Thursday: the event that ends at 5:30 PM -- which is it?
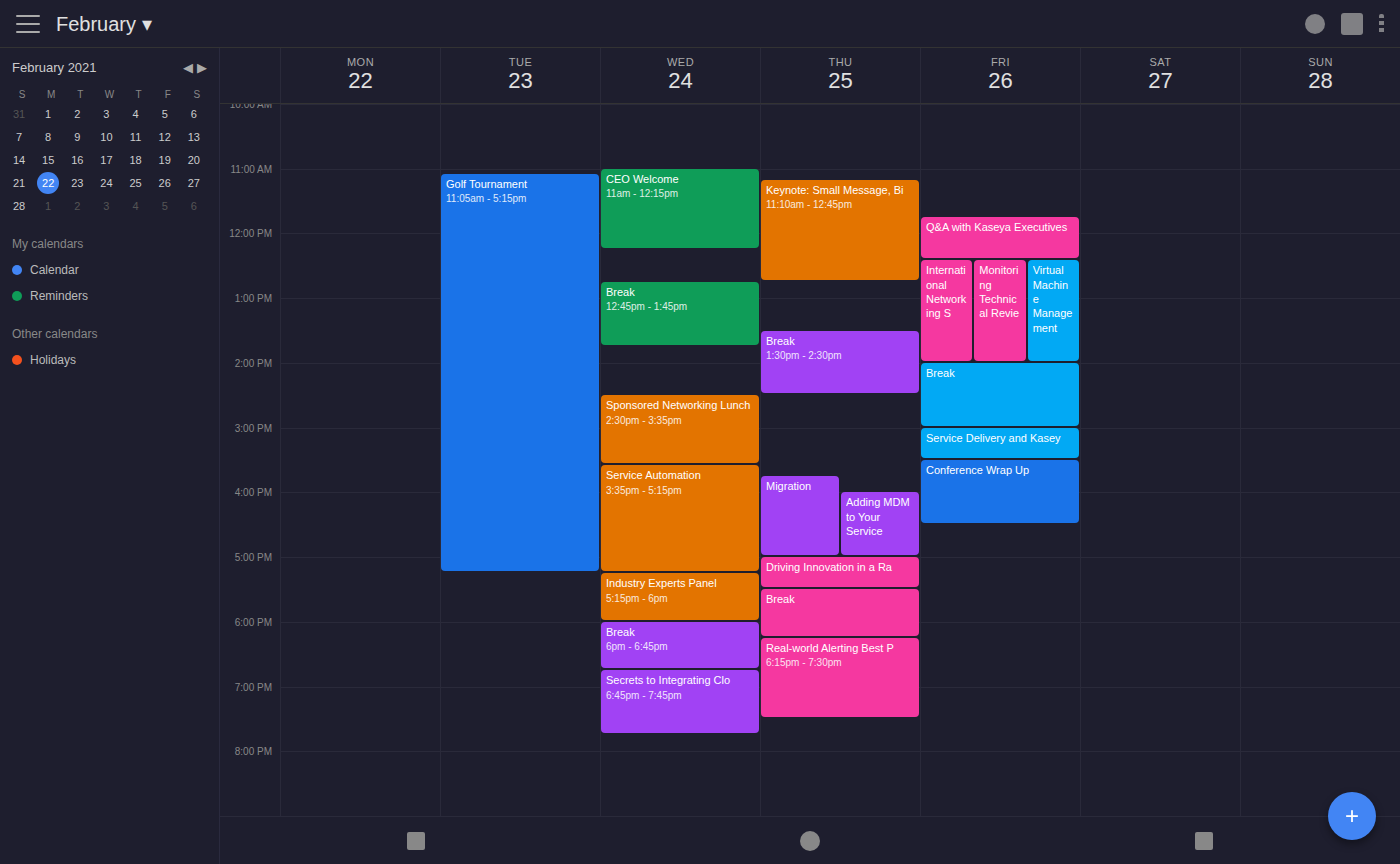
"Driving Innovation in a Ra"